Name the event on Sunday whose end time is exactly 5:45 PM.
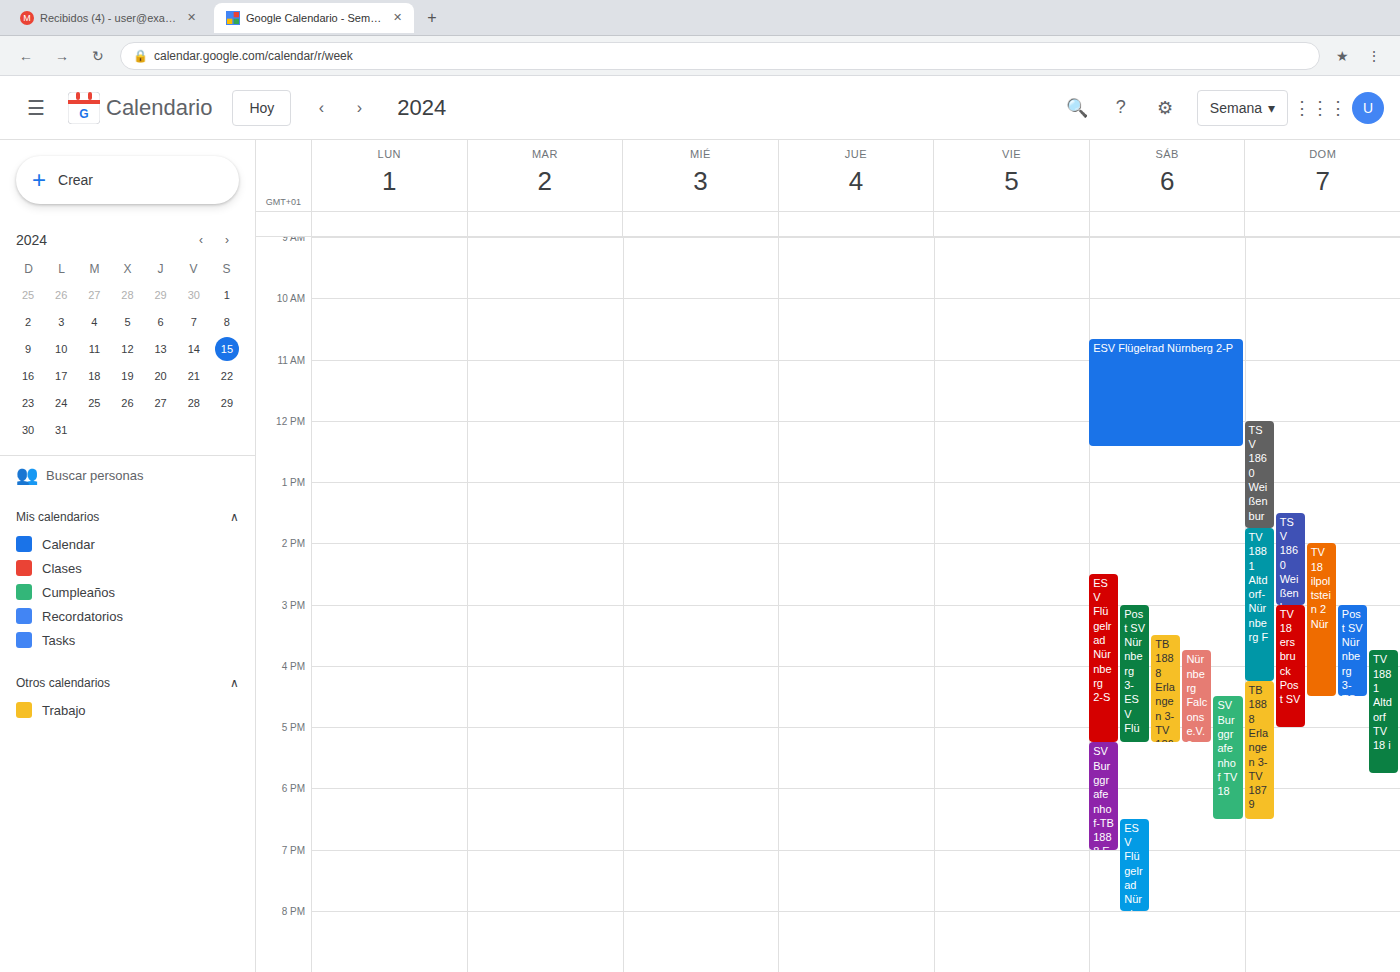
"TV 1881 Altdorf TV 18 i"